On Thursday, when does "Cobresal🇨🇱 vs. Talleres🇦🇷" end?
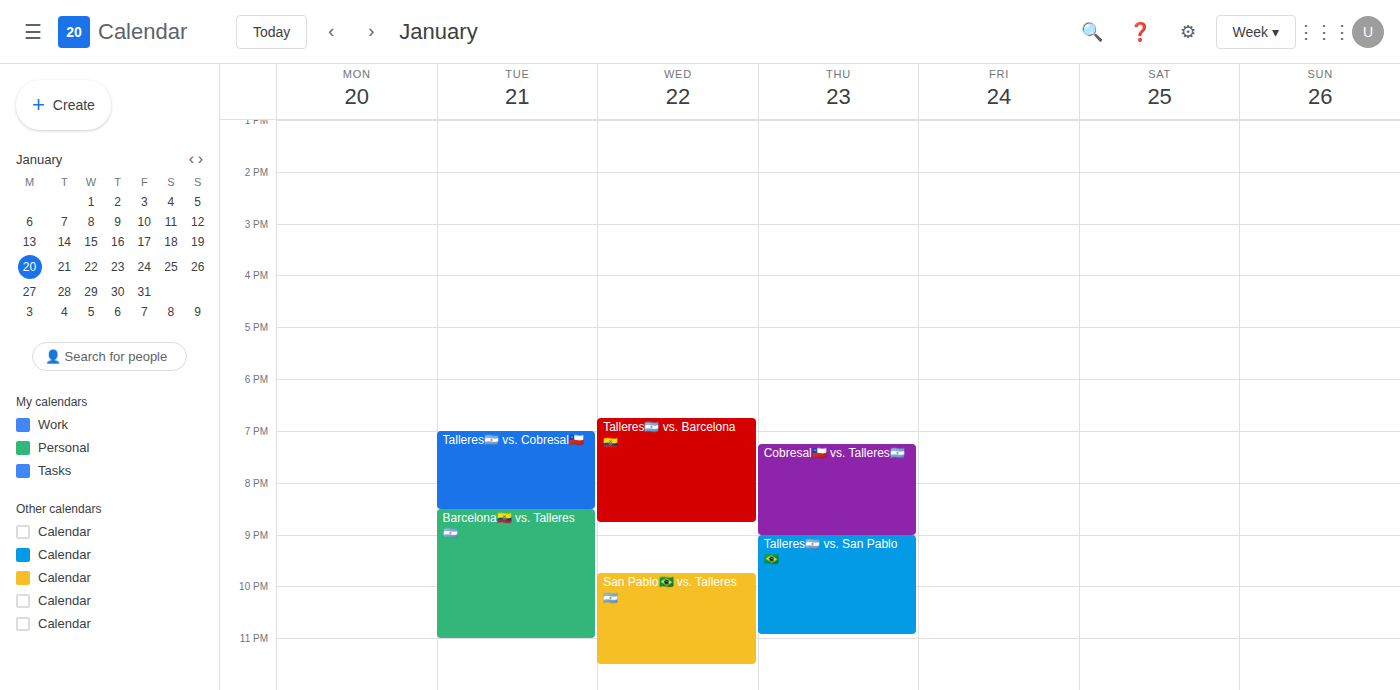
21:00